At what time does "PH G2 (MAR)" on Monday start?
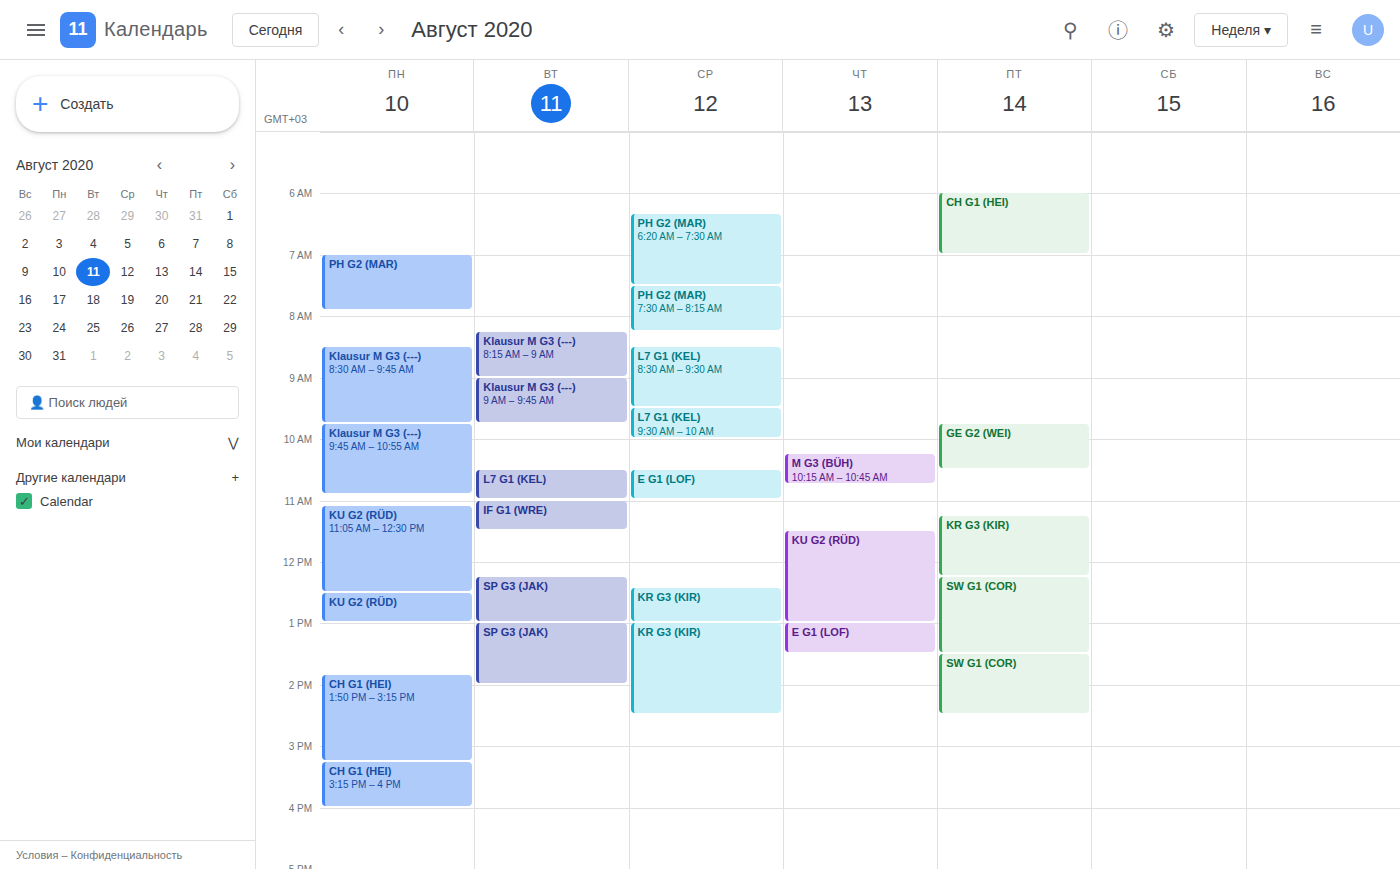
7:00 AM